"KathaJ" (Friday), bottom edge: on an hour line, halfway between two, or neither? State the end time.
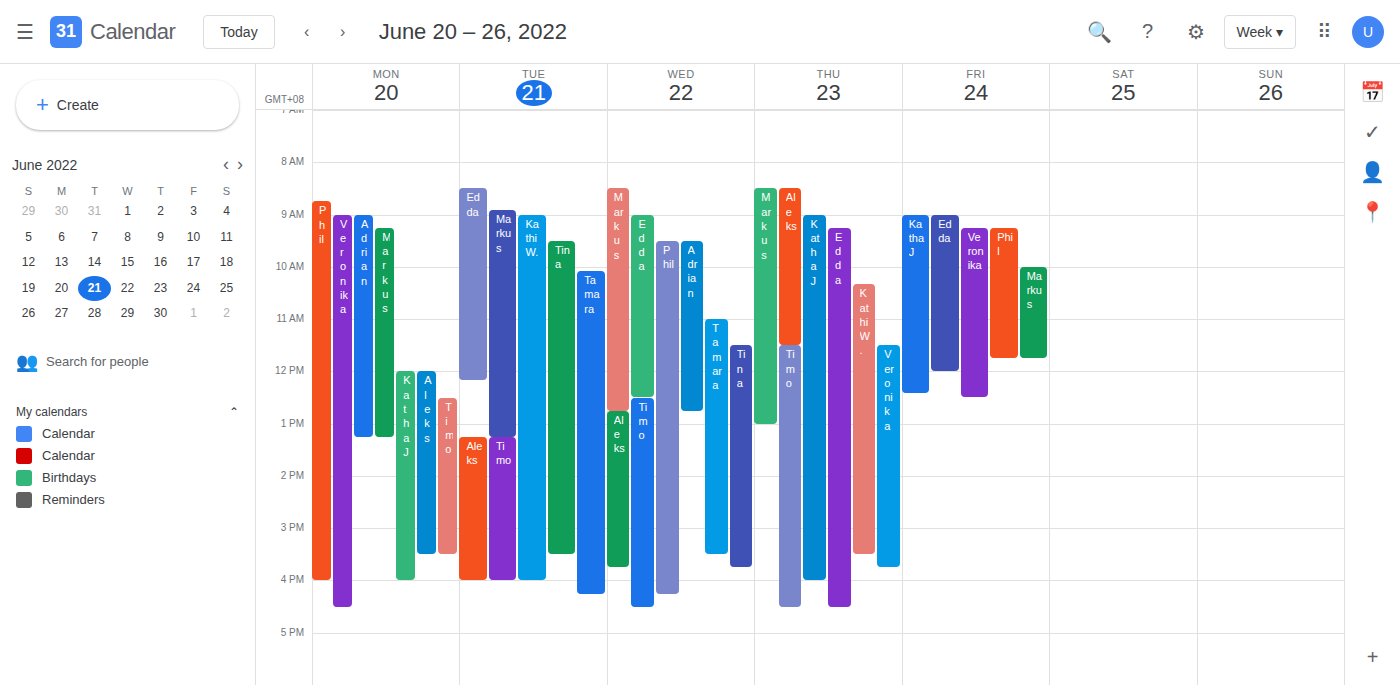
12:25 PM -- neither: 25 minutes below the 12 PM line and 35 minutes above the 1 PM line.